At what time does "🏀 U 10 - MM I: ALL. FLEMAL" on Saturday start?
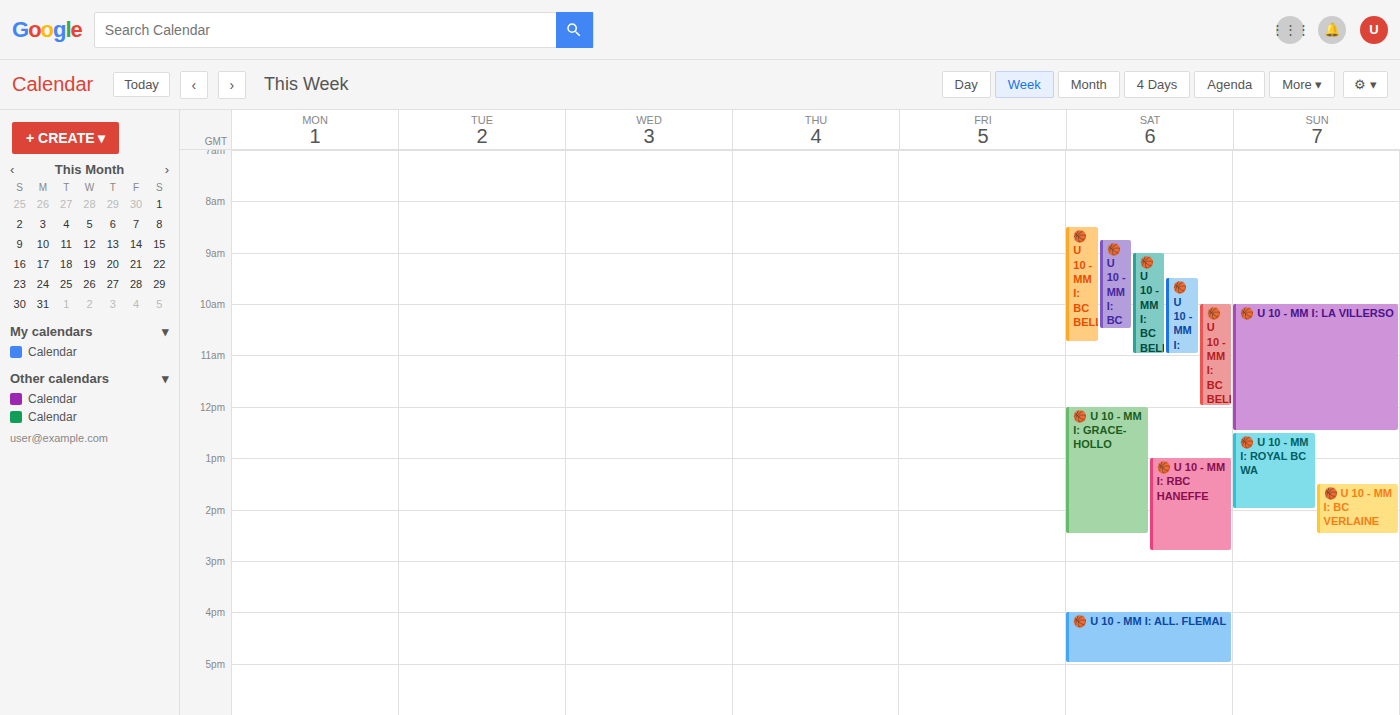
4:00 PM